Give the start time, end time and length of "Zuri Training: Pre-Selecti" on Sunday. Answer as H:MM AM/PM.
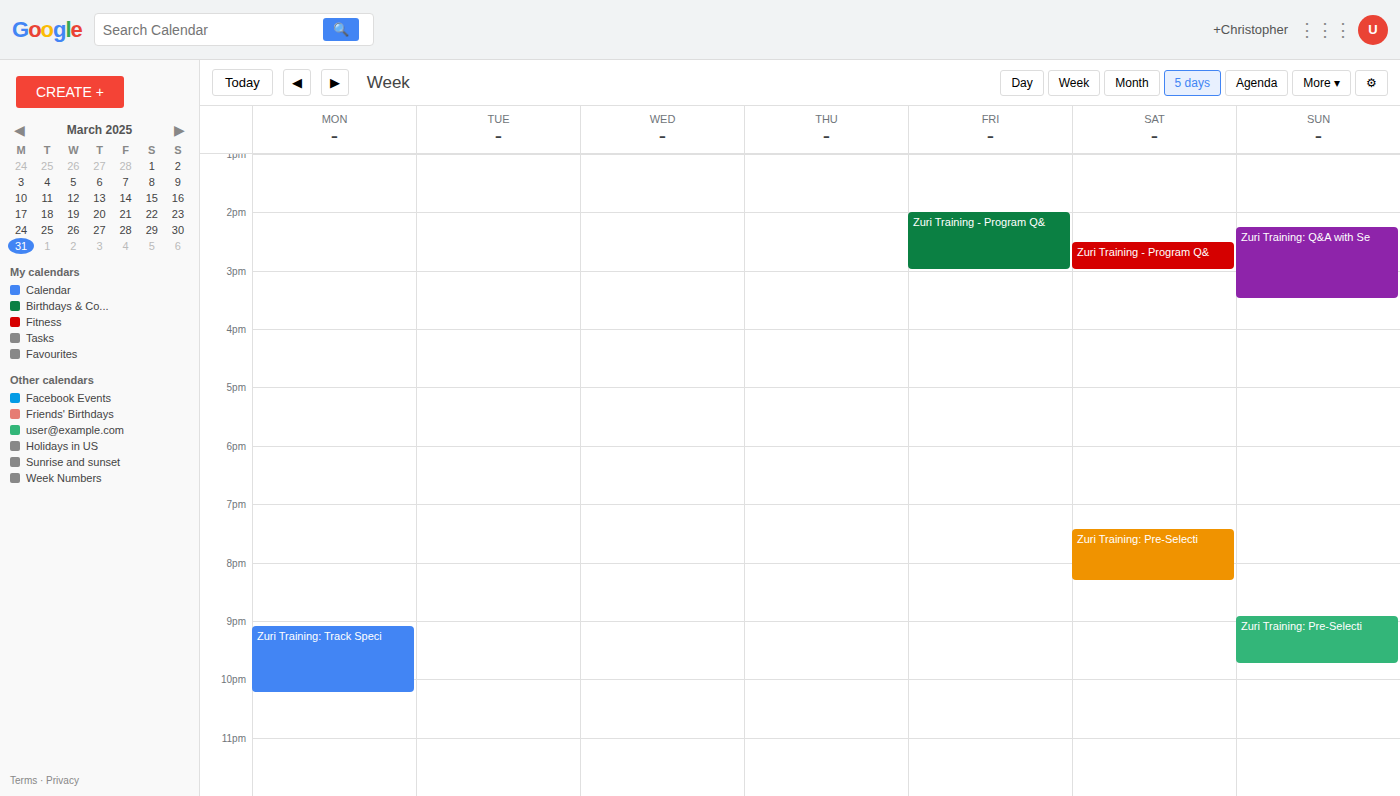
8:55 PM to 9:45 PM, 50 minutes